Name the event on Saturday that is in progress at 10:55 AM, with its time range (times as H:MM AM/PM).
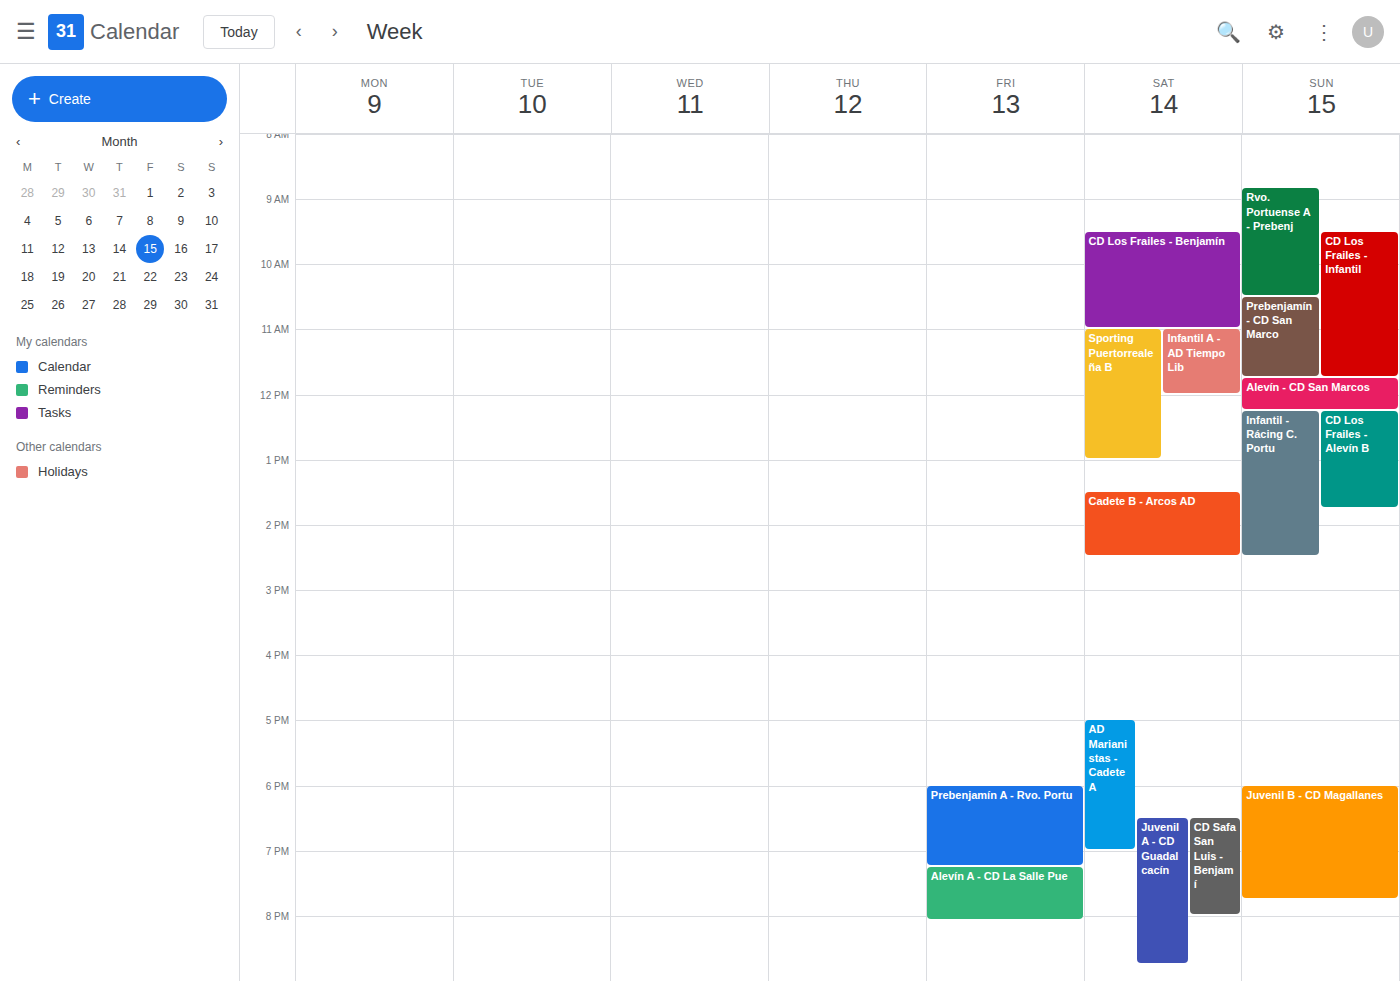
"CD Los Frailes - Benjamín", 9:30 AM to 11:00 AM